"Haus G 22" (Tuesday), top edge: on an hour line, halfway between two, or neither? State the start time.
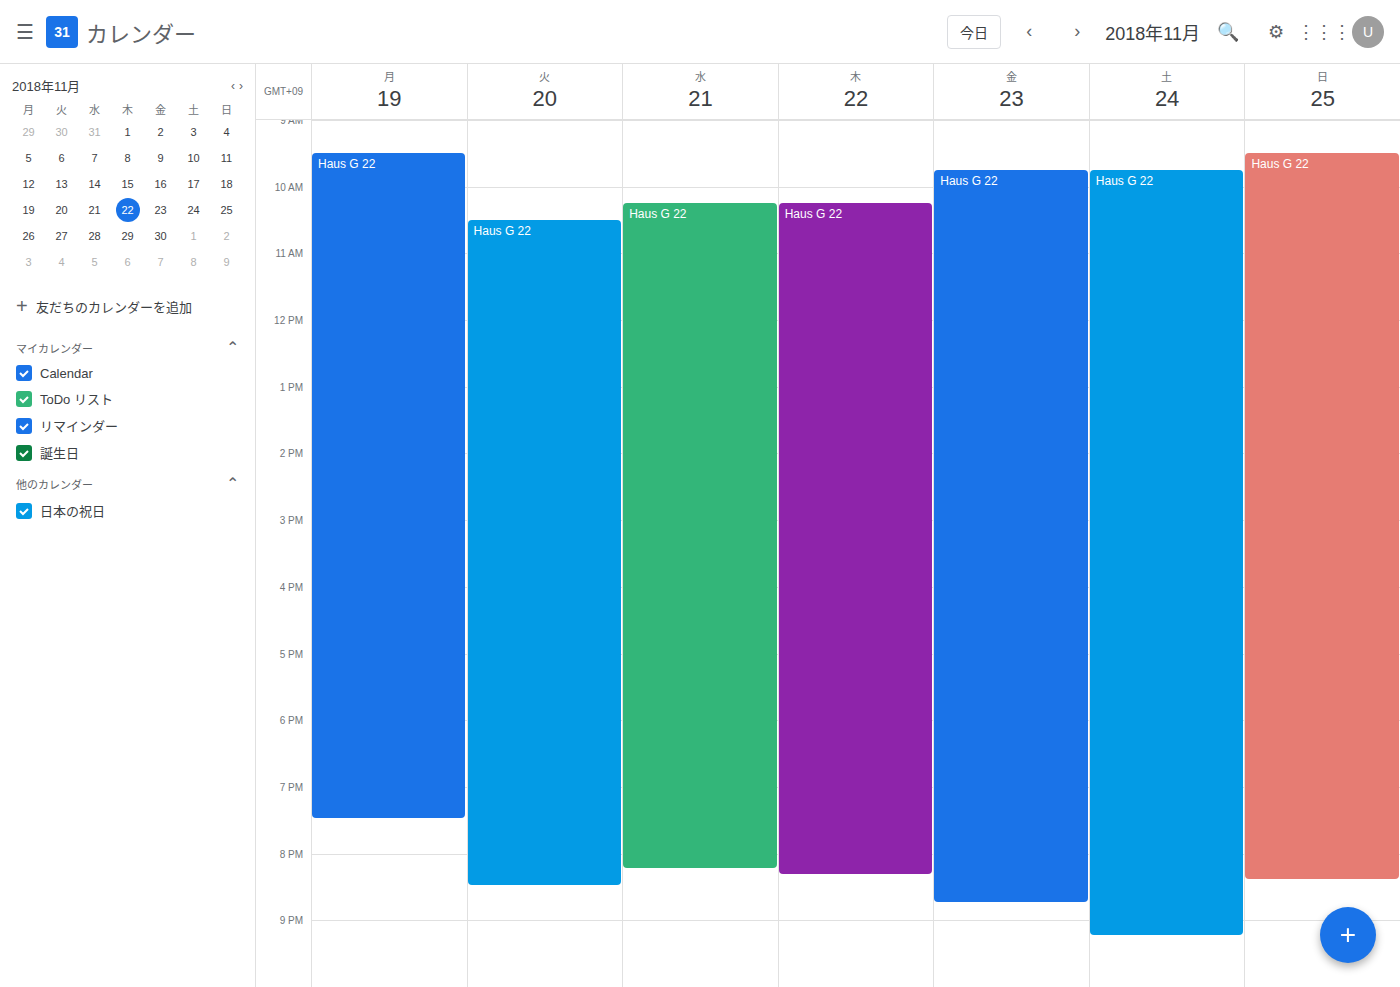
10:30 -- halfway between the 10:00 and 11:00 lines.